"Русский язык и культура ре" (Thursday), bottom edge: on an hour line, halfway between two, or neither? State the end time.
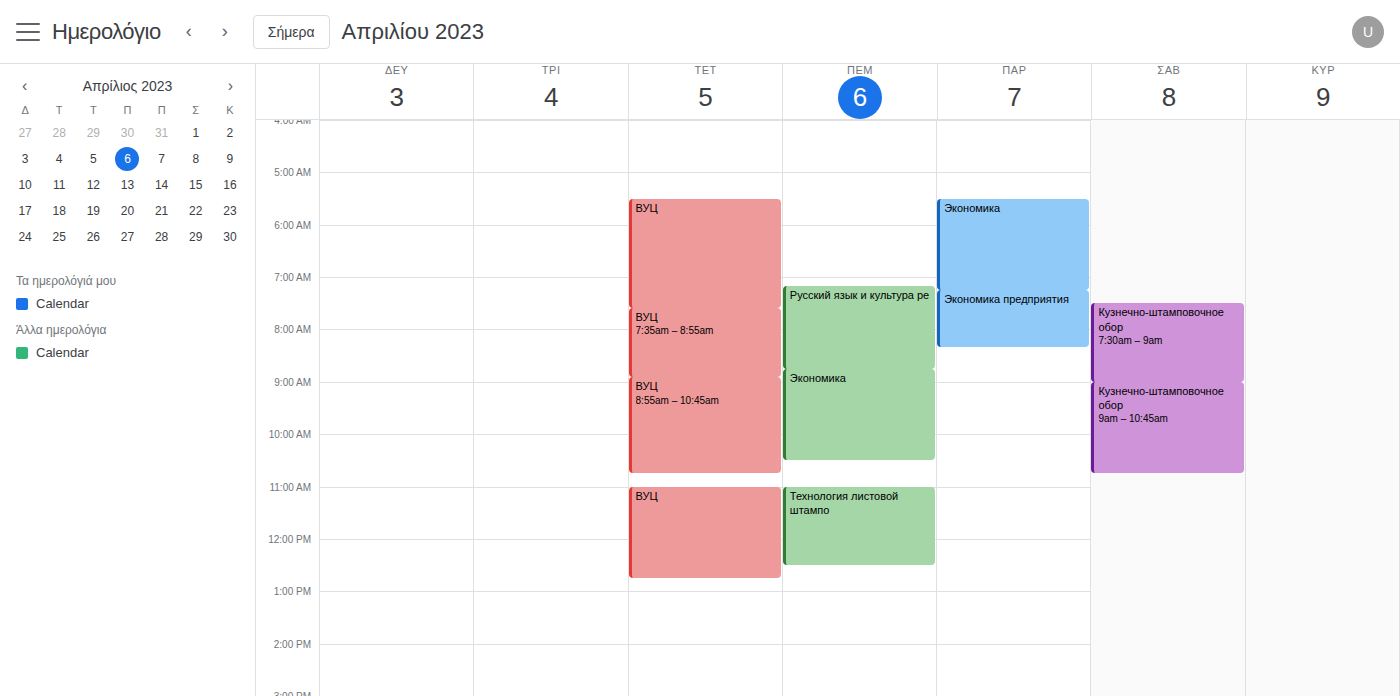
8:45 AM -- neither: three quarters of the way from the 8 AM line to the 9 AM line.